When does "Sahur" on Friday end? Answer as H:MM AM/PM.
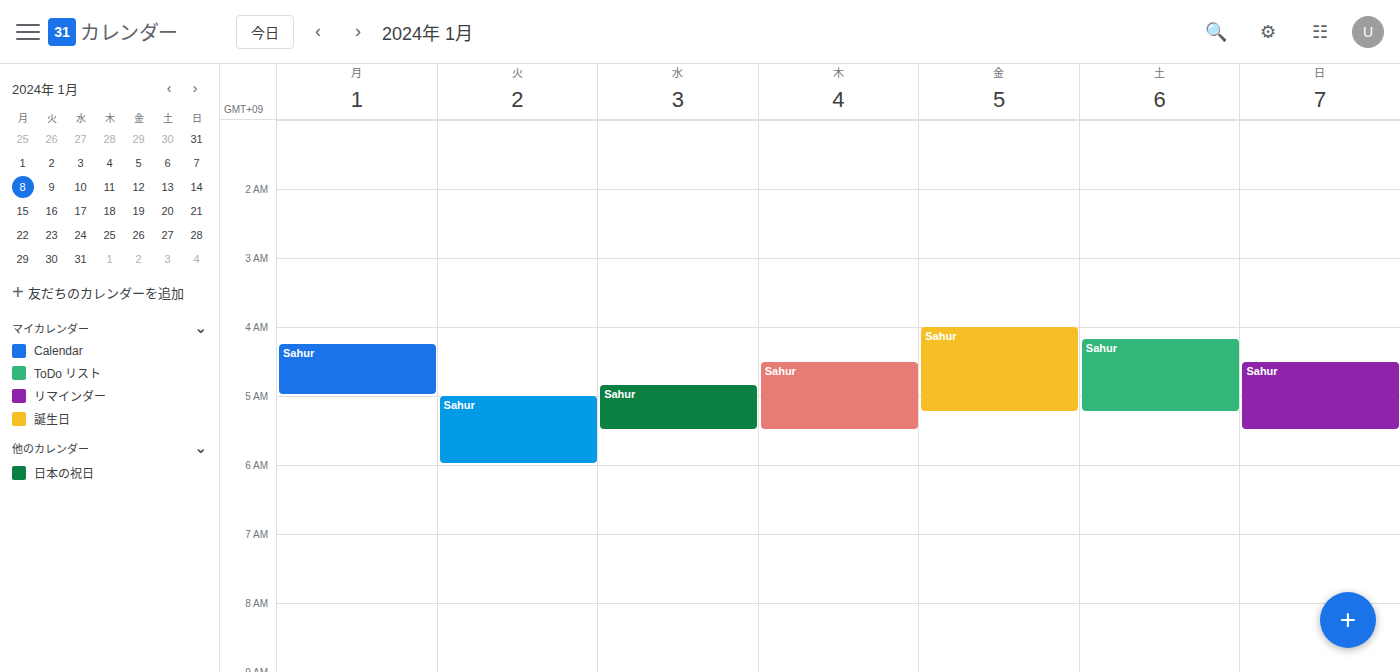
5:15 AM